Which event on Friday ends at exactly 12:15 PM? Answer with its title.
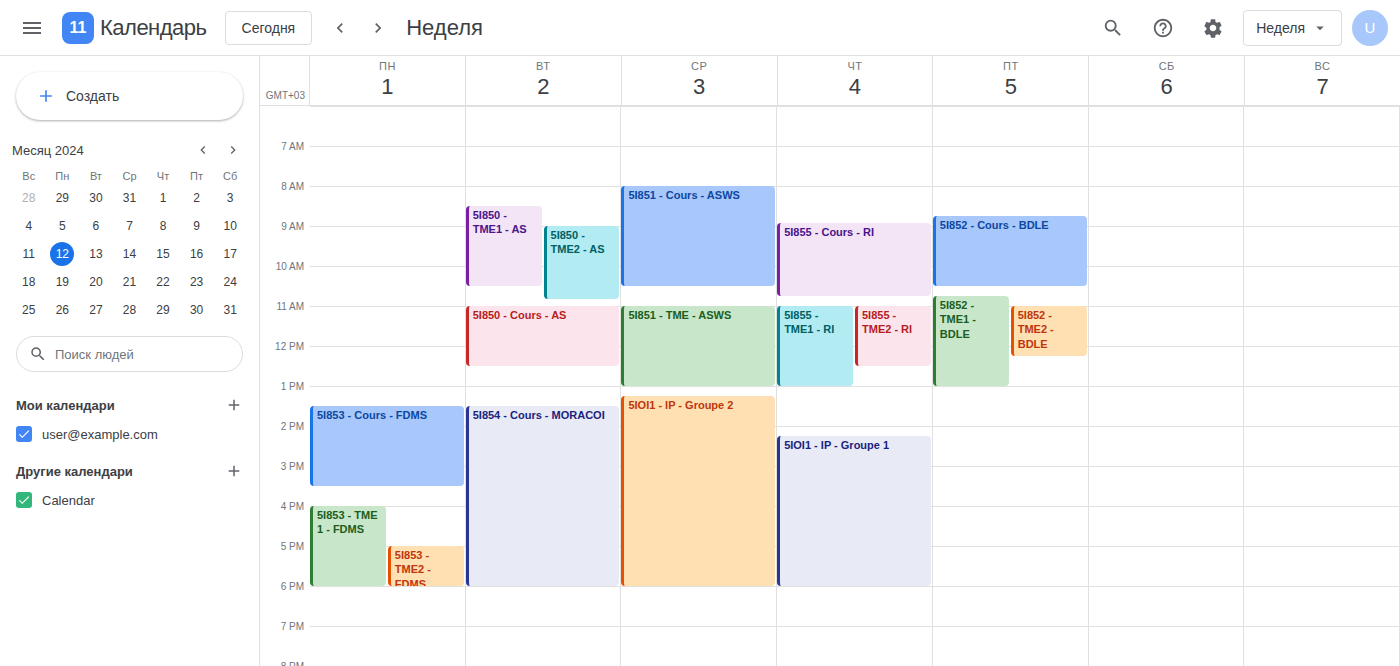
"5I852 - TME2 - BDLE"